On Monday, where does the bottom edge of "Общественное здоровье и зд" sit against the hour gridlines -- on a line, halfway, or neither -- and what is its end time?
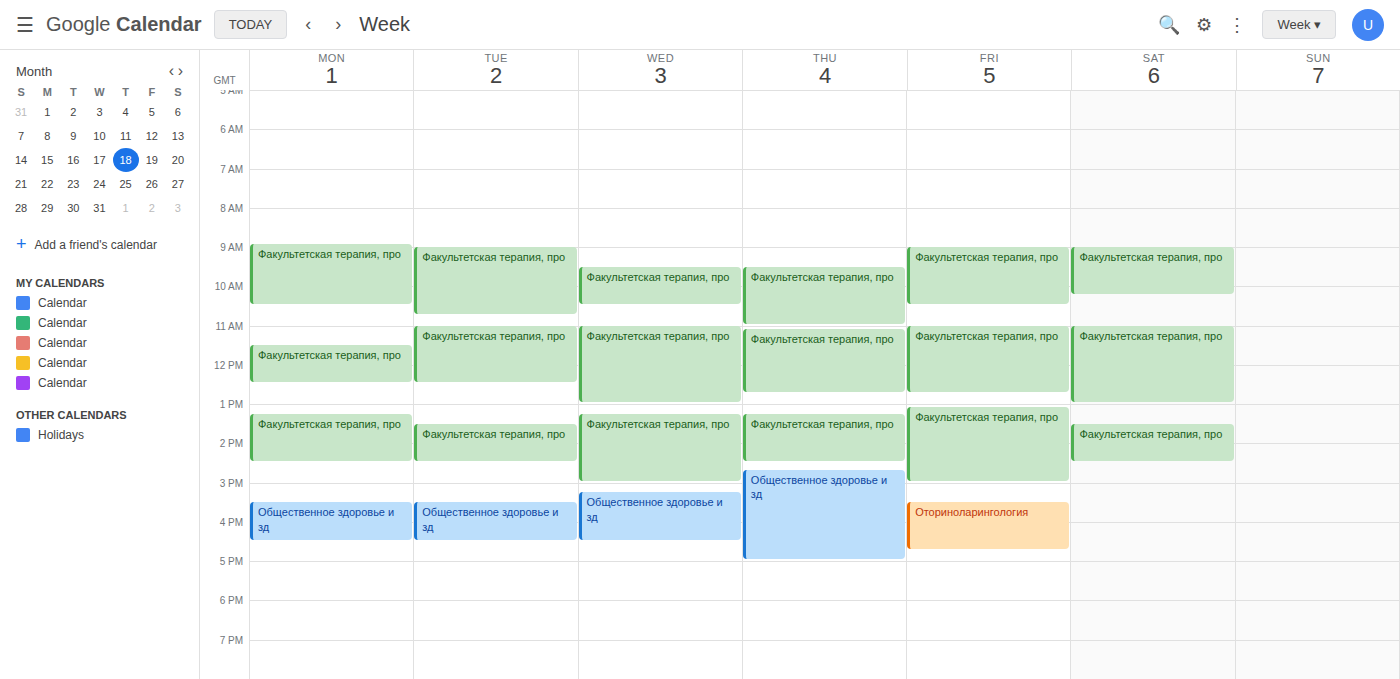
4:30 PM -- halfway between the 4 PM and 5 PM lines.